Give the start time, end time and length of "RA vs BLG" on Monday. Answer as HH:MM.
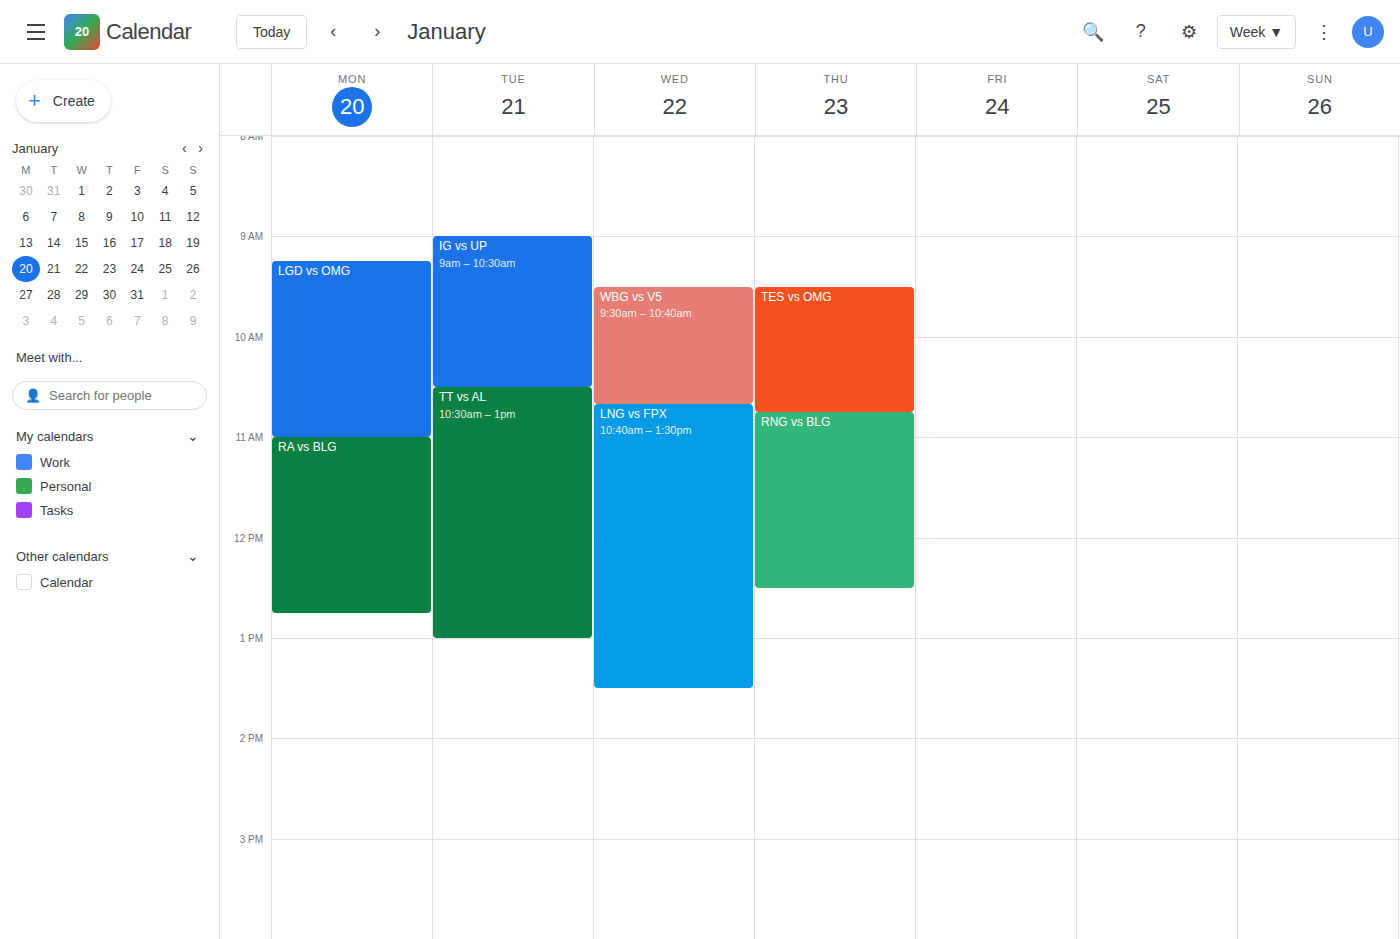
11:00 to 12:45, 1 hour 45 minutes